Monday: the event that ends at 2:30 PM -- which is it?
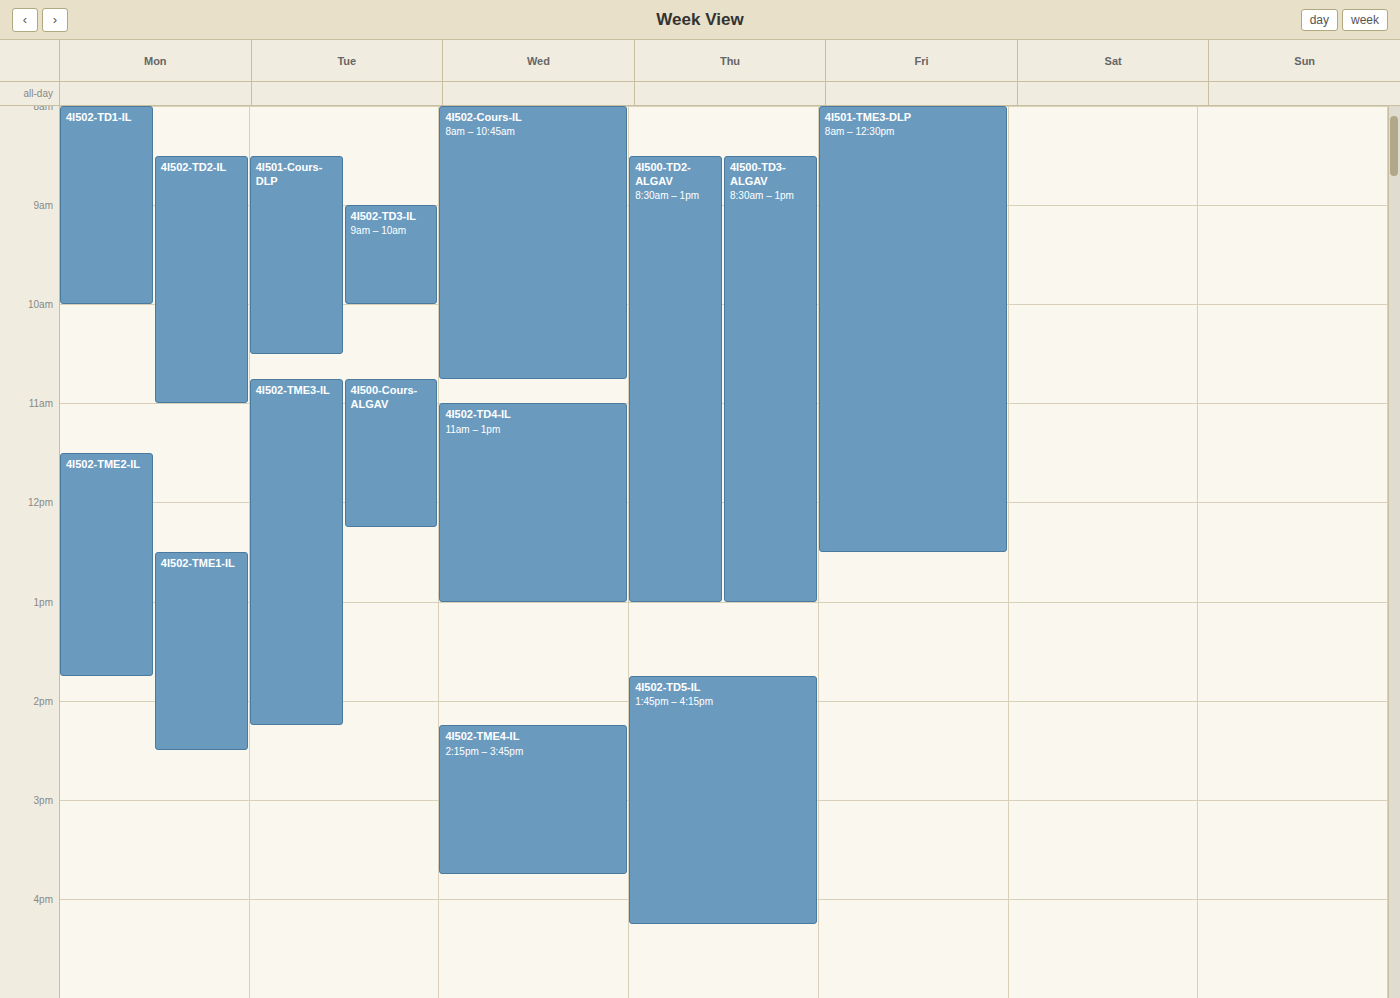
"4I502-TME1-IL"